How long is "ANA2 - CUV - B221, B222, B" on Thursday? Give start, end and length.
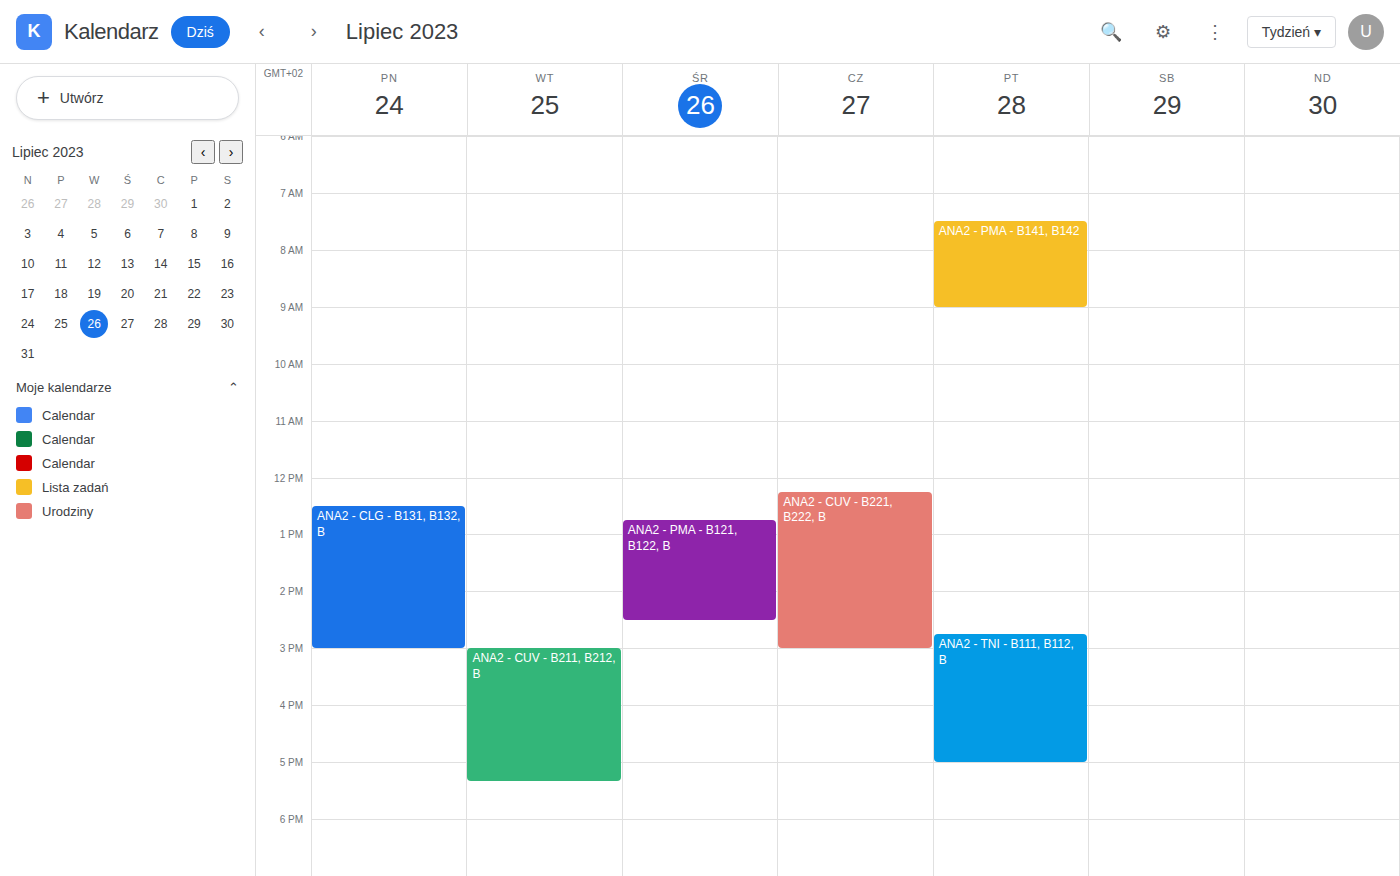
12:15 PM to 3:00 PM, 2 hours 45 minutes